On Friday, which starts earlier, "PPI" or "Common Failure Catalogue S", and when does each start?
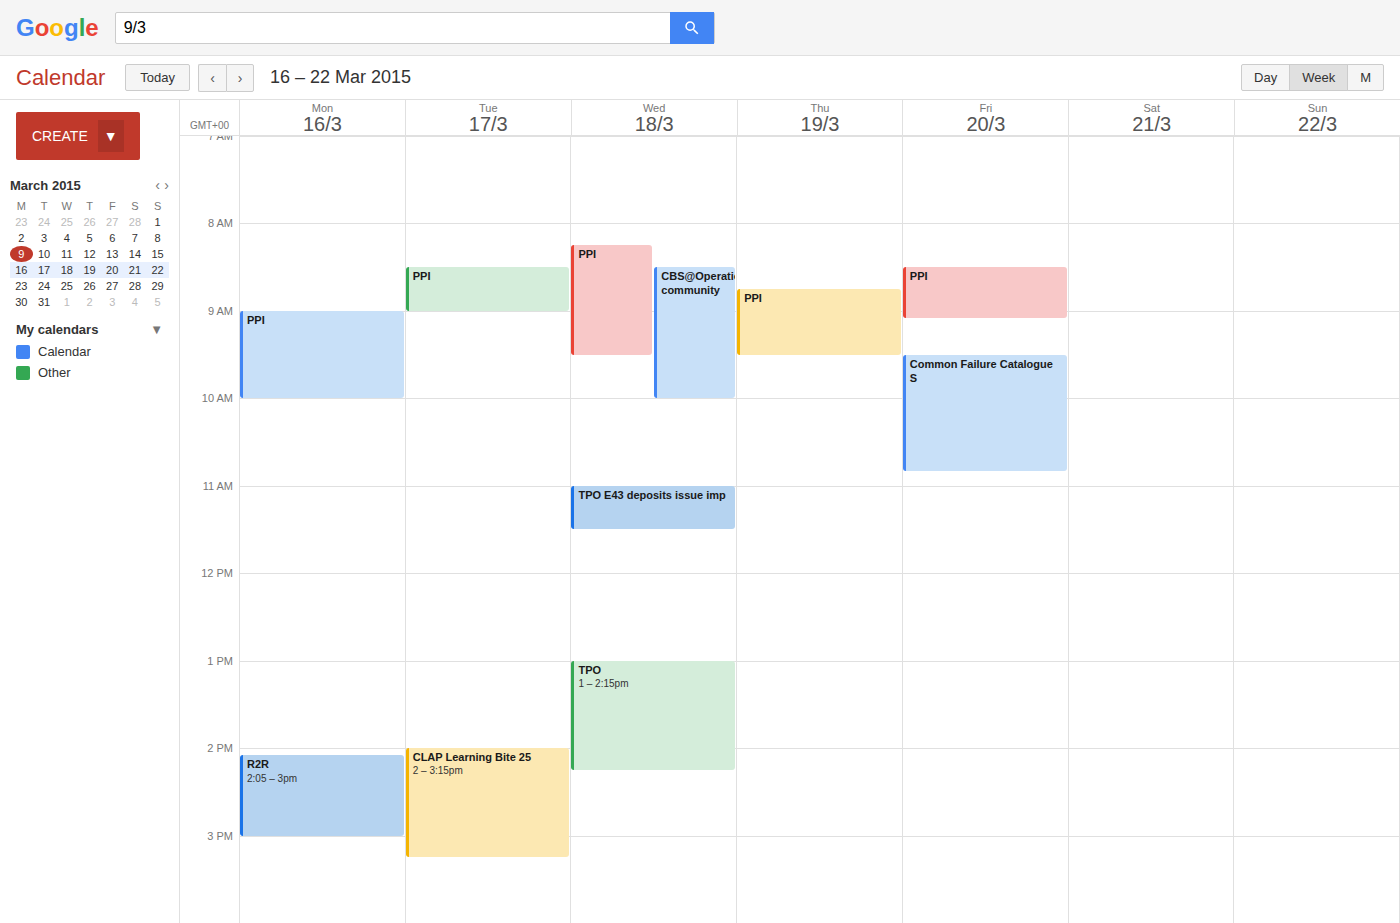
"PPI" 8:30 AM; "Common Failure Catalogue S" 9:30 AM.